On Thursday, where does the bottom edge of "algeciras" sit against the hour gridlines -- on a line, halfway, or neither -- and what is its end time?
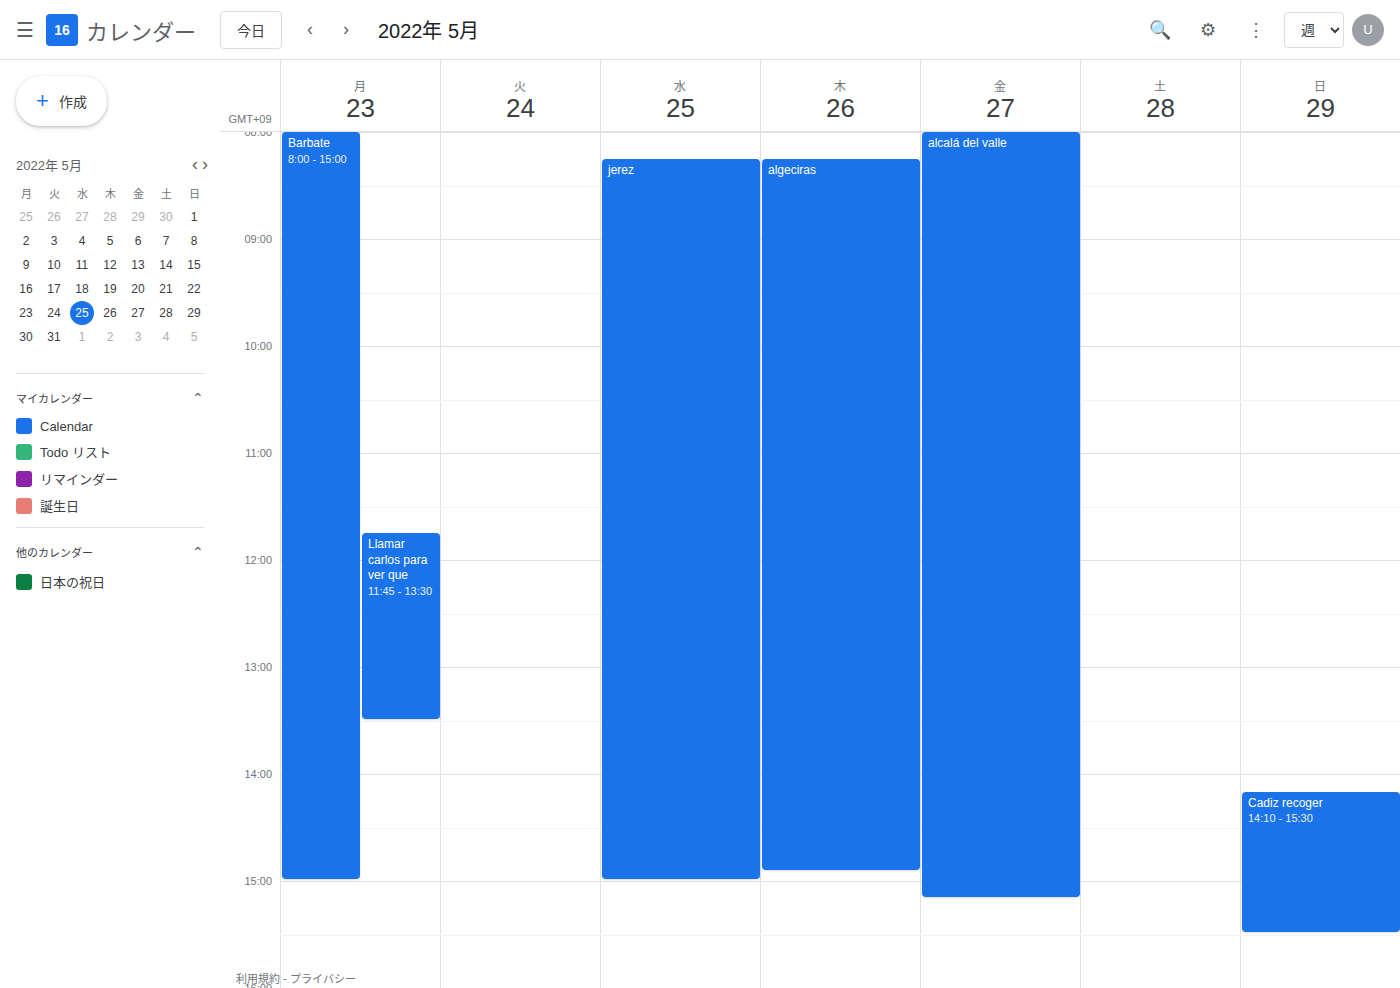
2:55 PM -- neither: 55 minutes below the 2 PM line and 5 minutes above the 3 PM line.